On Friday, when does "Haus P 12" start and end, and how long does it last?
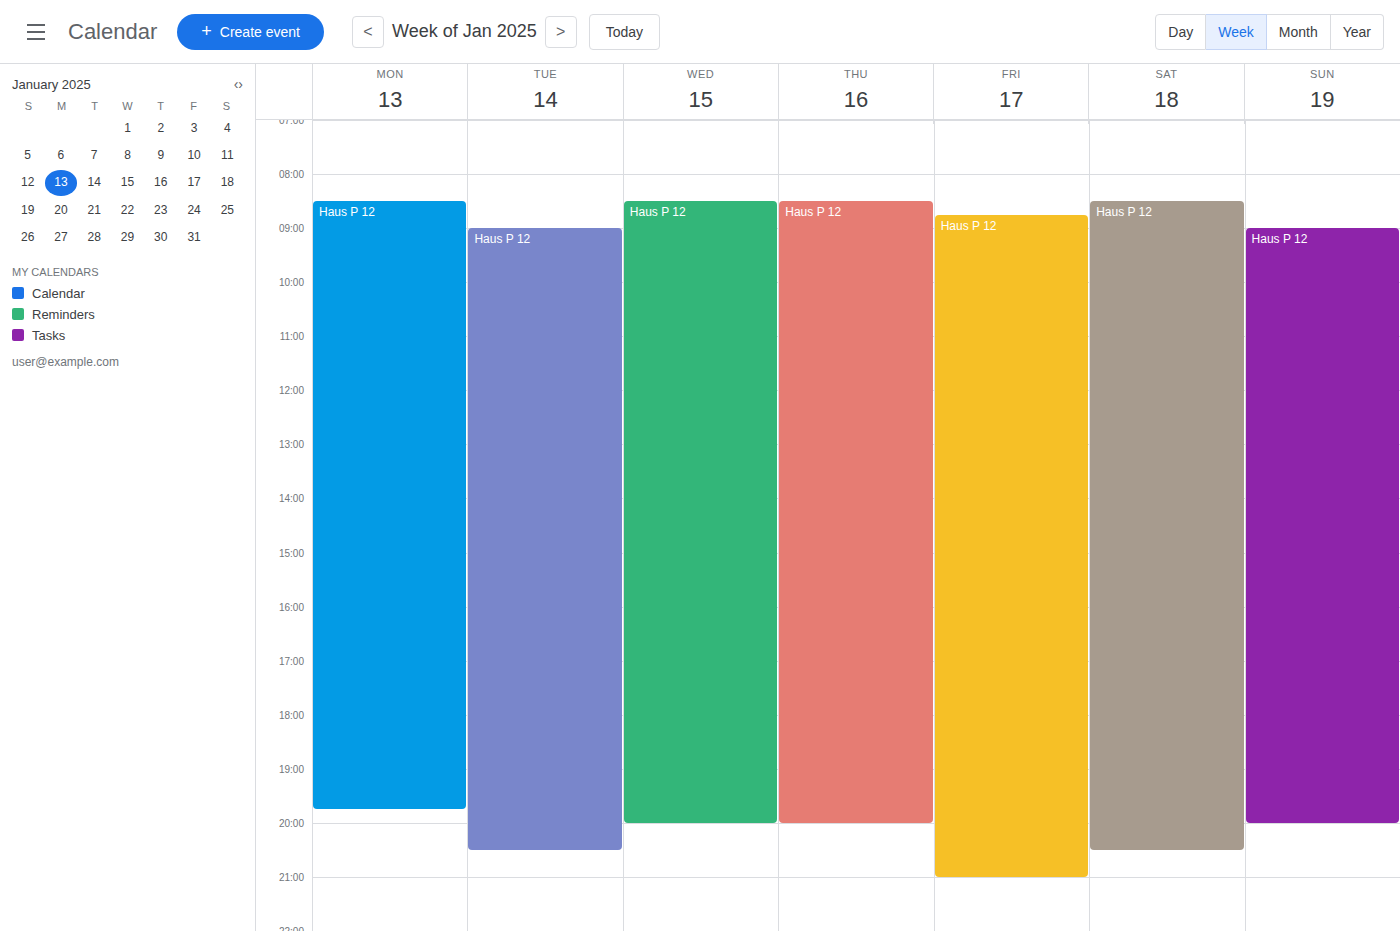
8:45 AM to 9:00 PM, 12 hours 15 minutes